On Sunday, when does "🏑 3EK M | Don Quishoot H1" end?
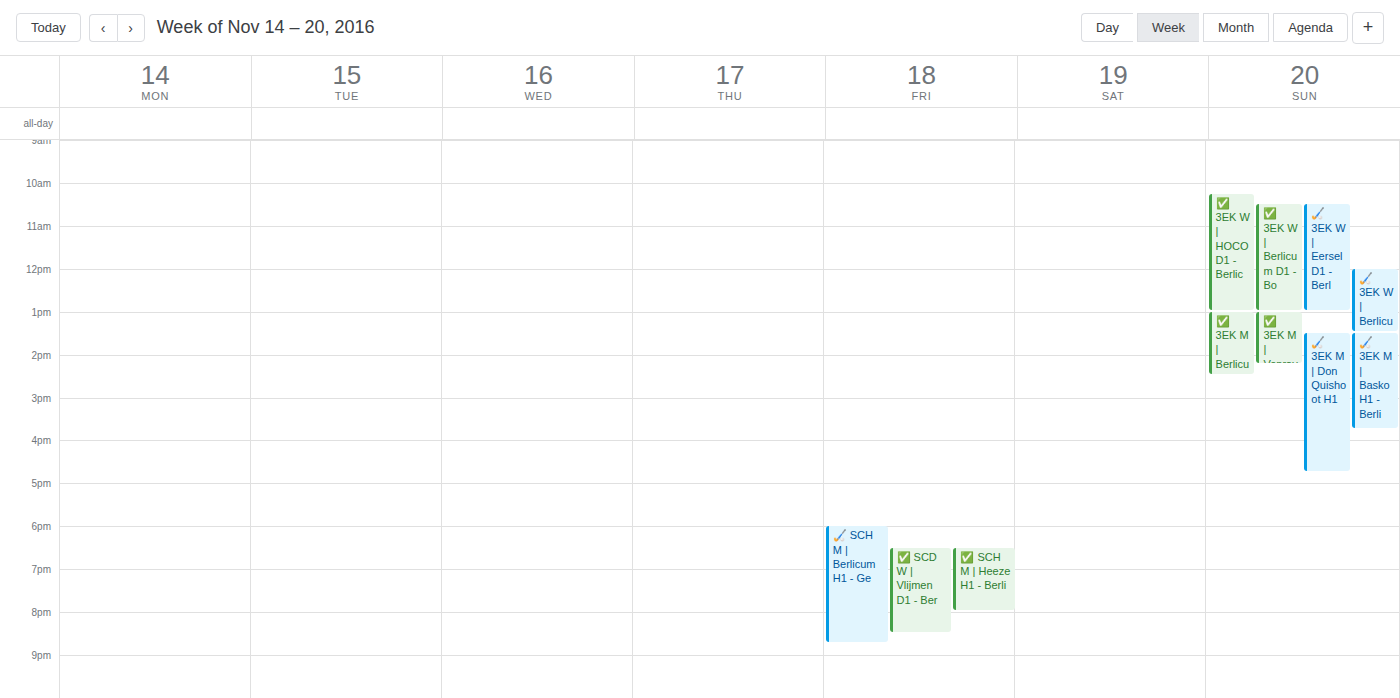
4:45 PM